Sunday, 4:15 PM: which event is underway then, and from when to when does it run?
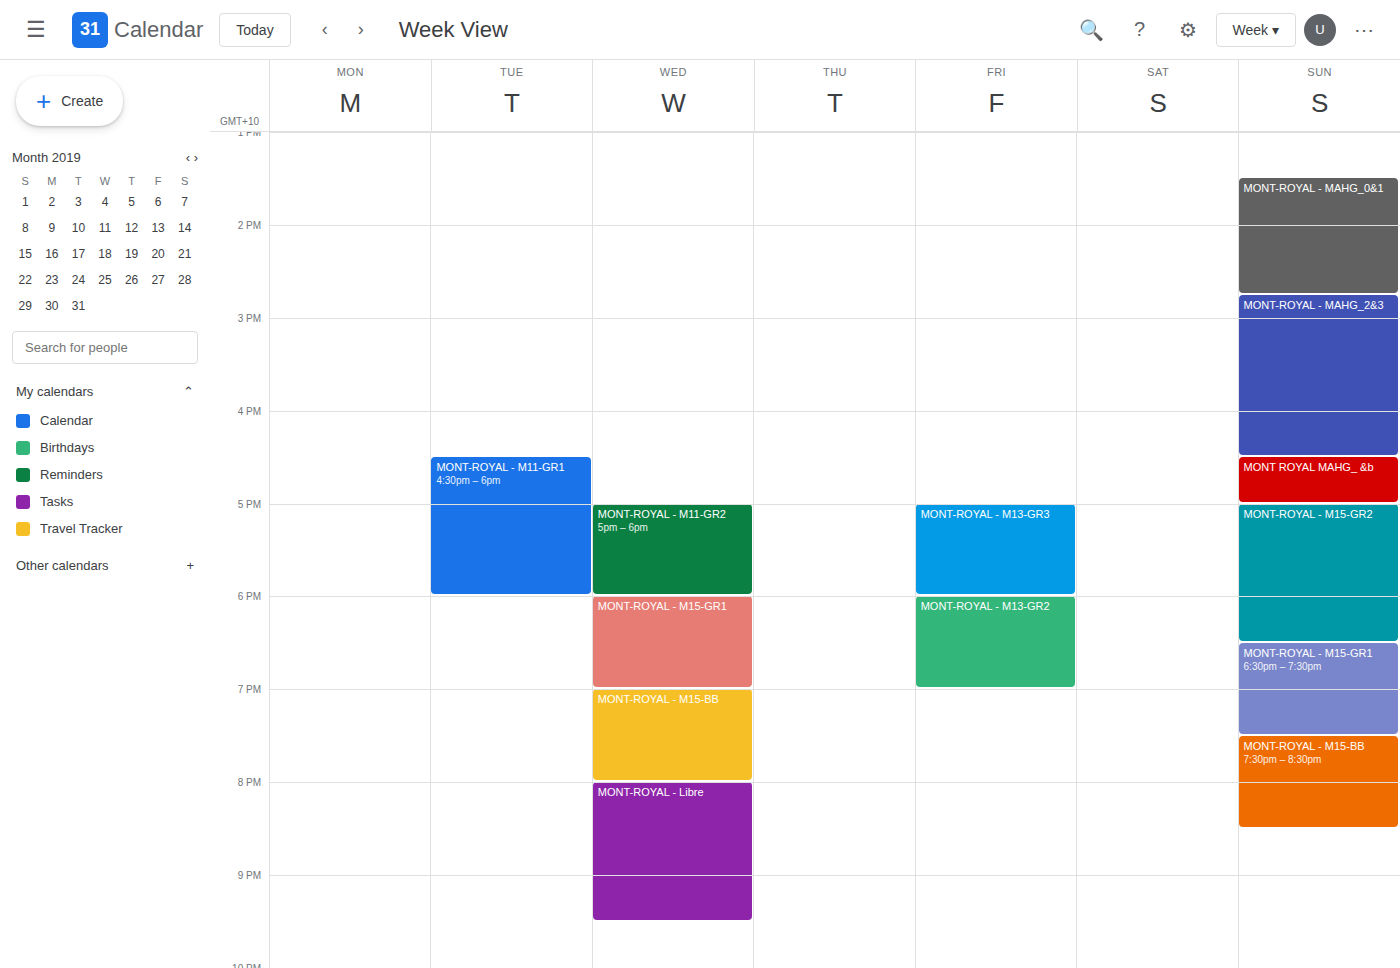
"MONT-ROYAL - MAHG_2&3", 2:45 PM to 4:30 PM